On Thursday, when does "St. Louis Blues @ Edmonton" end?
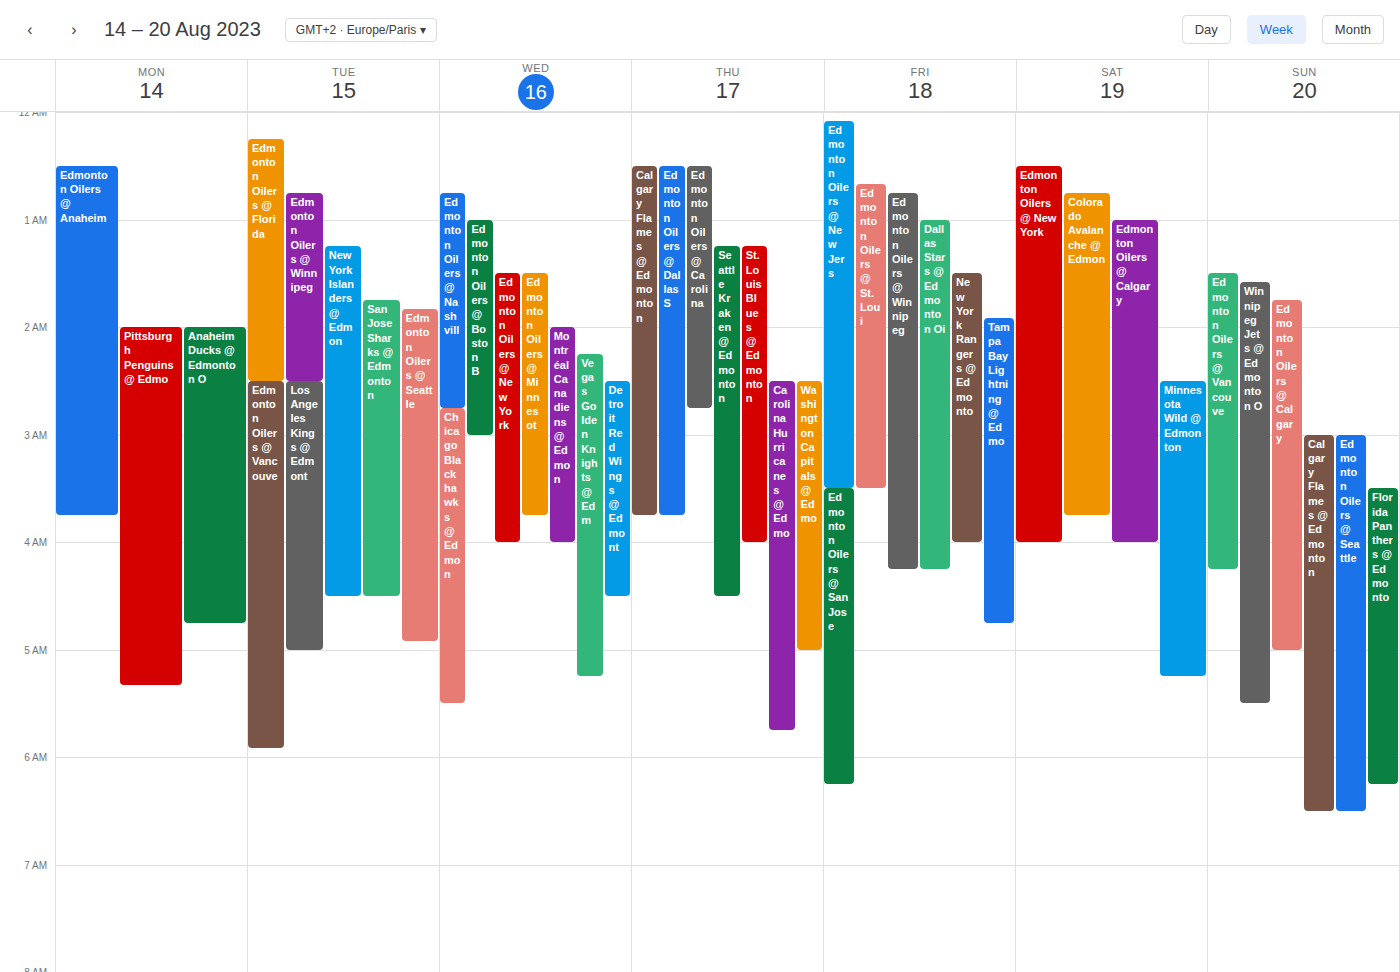
4:00 AM